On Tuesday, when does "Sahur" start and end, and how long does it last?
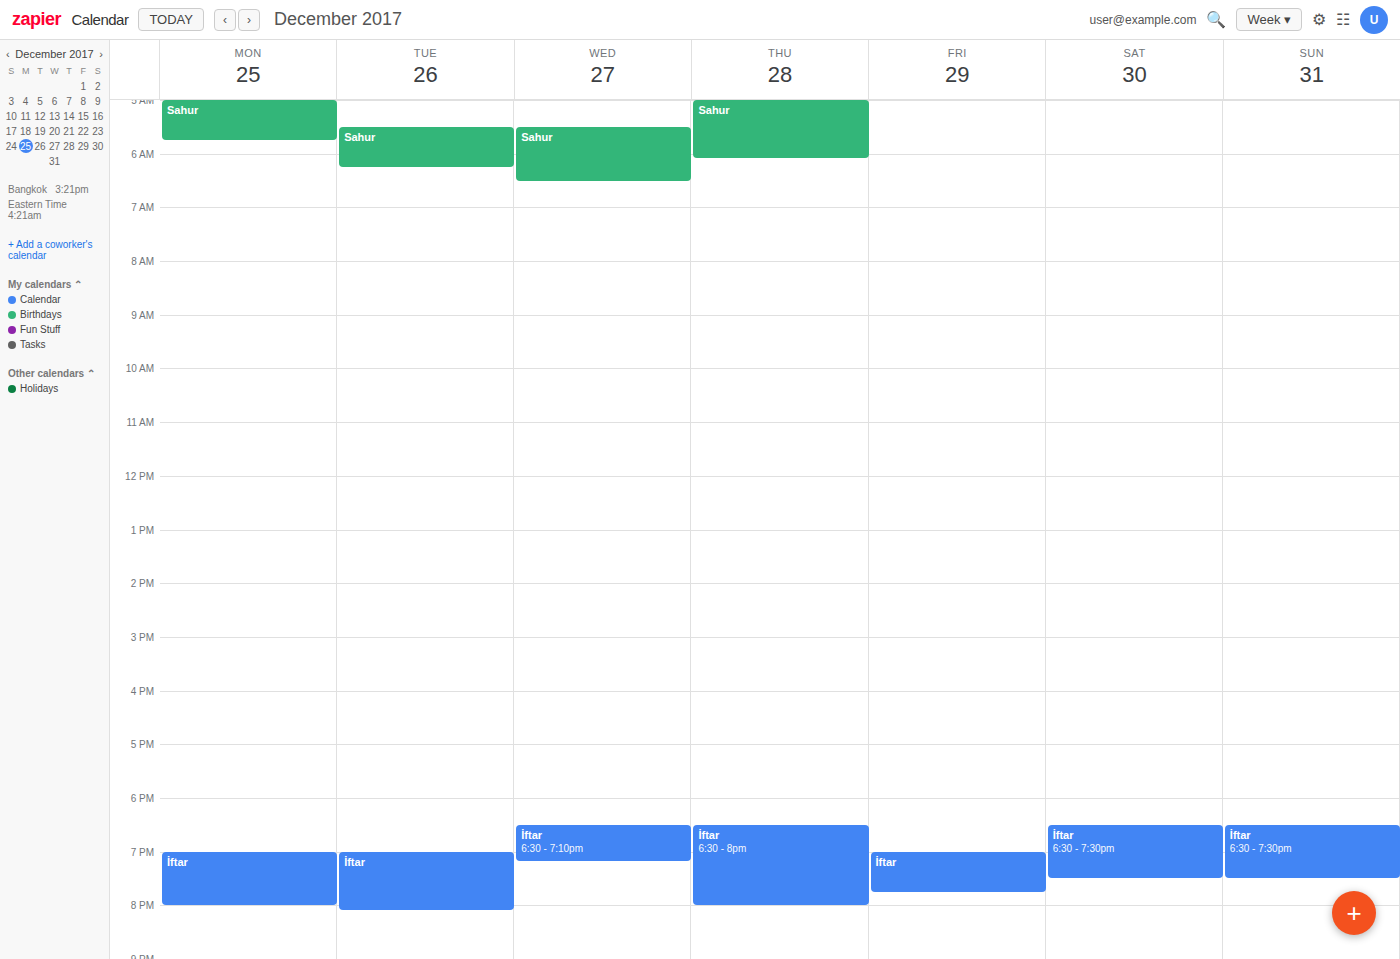
5:30 AM to 6:15 AM, 45 minutes